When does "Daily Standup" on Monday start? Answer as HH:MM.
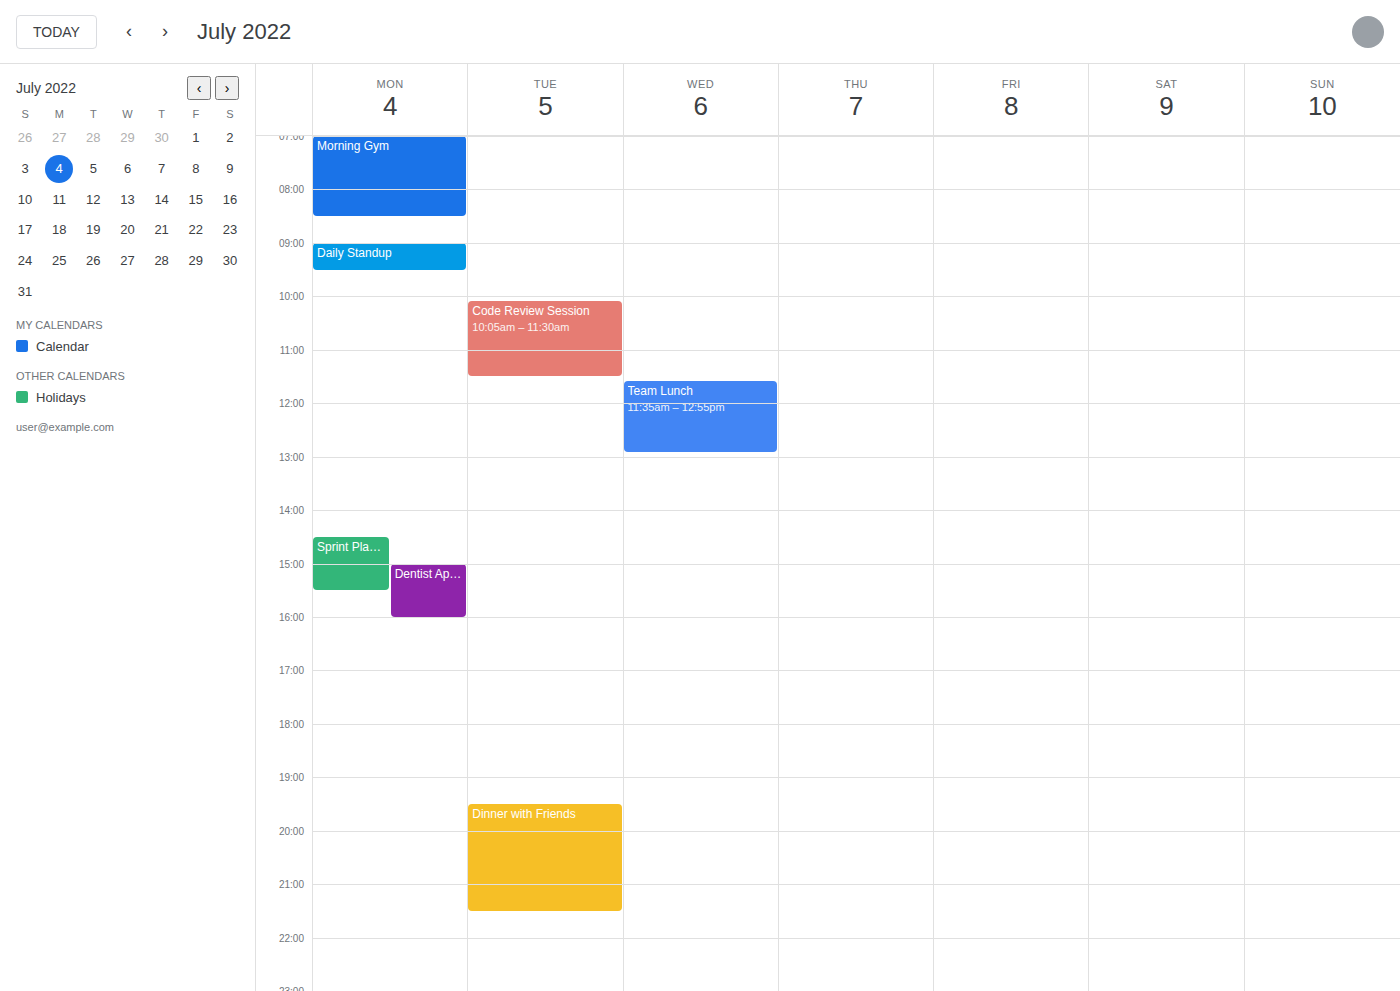
09:00